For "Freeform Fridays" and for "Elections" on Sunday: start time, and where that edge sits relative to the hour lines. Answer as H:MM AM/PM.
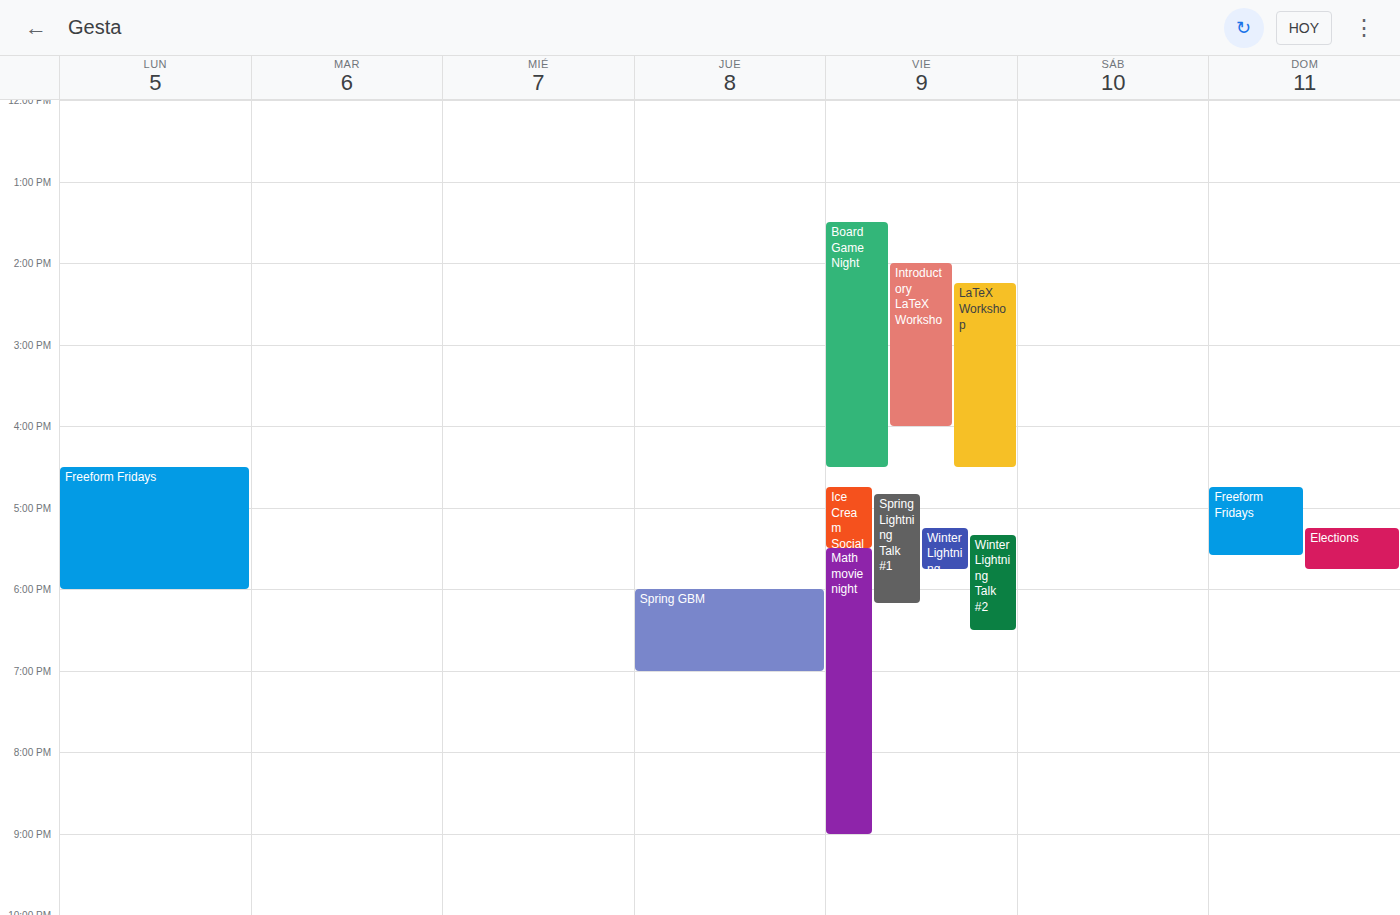
"Freeform Fridays": 4:45 PM, neither: three quarters of the way from the 4 PM line to the 5 PM line. "Elections": 5:15 PM, neither: a quarter of the way from the 5 PM line to the 6 PM line.